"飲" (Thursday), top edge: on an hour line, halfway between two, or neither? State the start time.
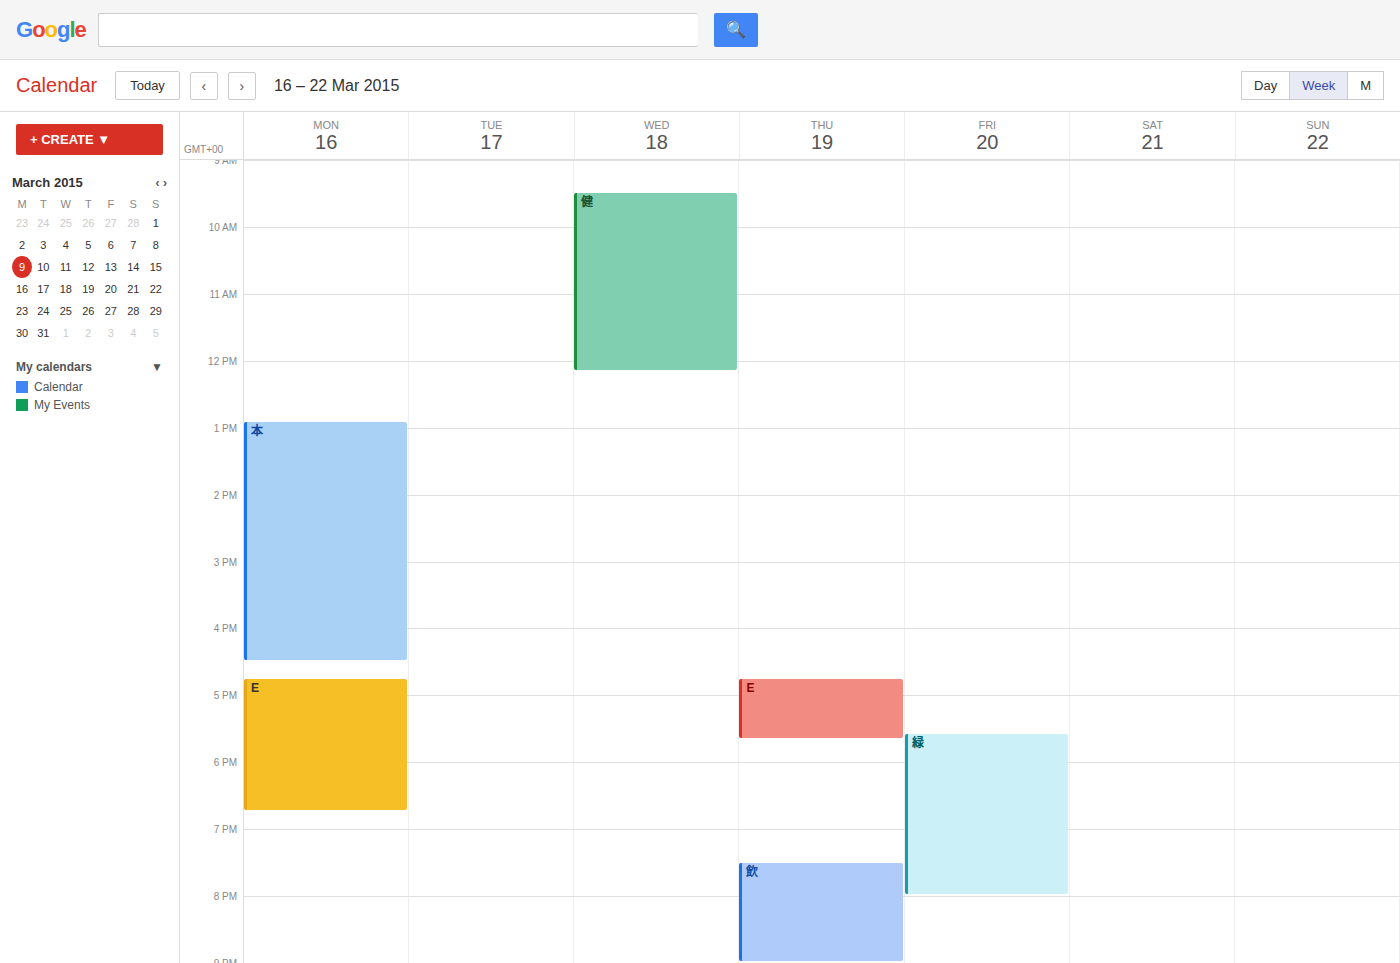
7:30 PM -- halfway between the 7 PM and 8 PM lines.